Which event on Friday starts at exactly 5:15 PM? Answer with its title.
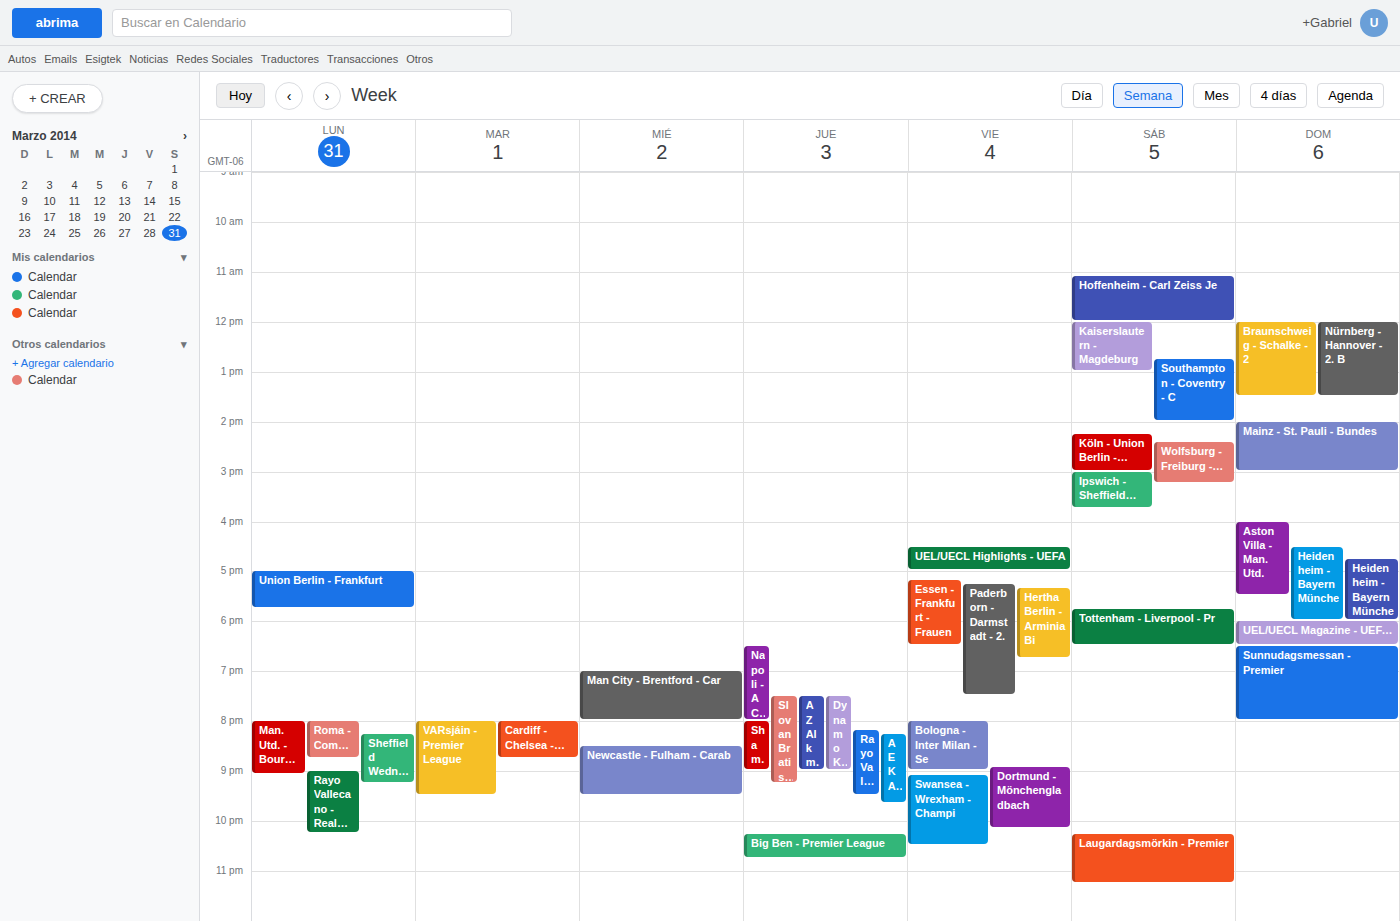
"Paderborn - Darmstadt - 2."